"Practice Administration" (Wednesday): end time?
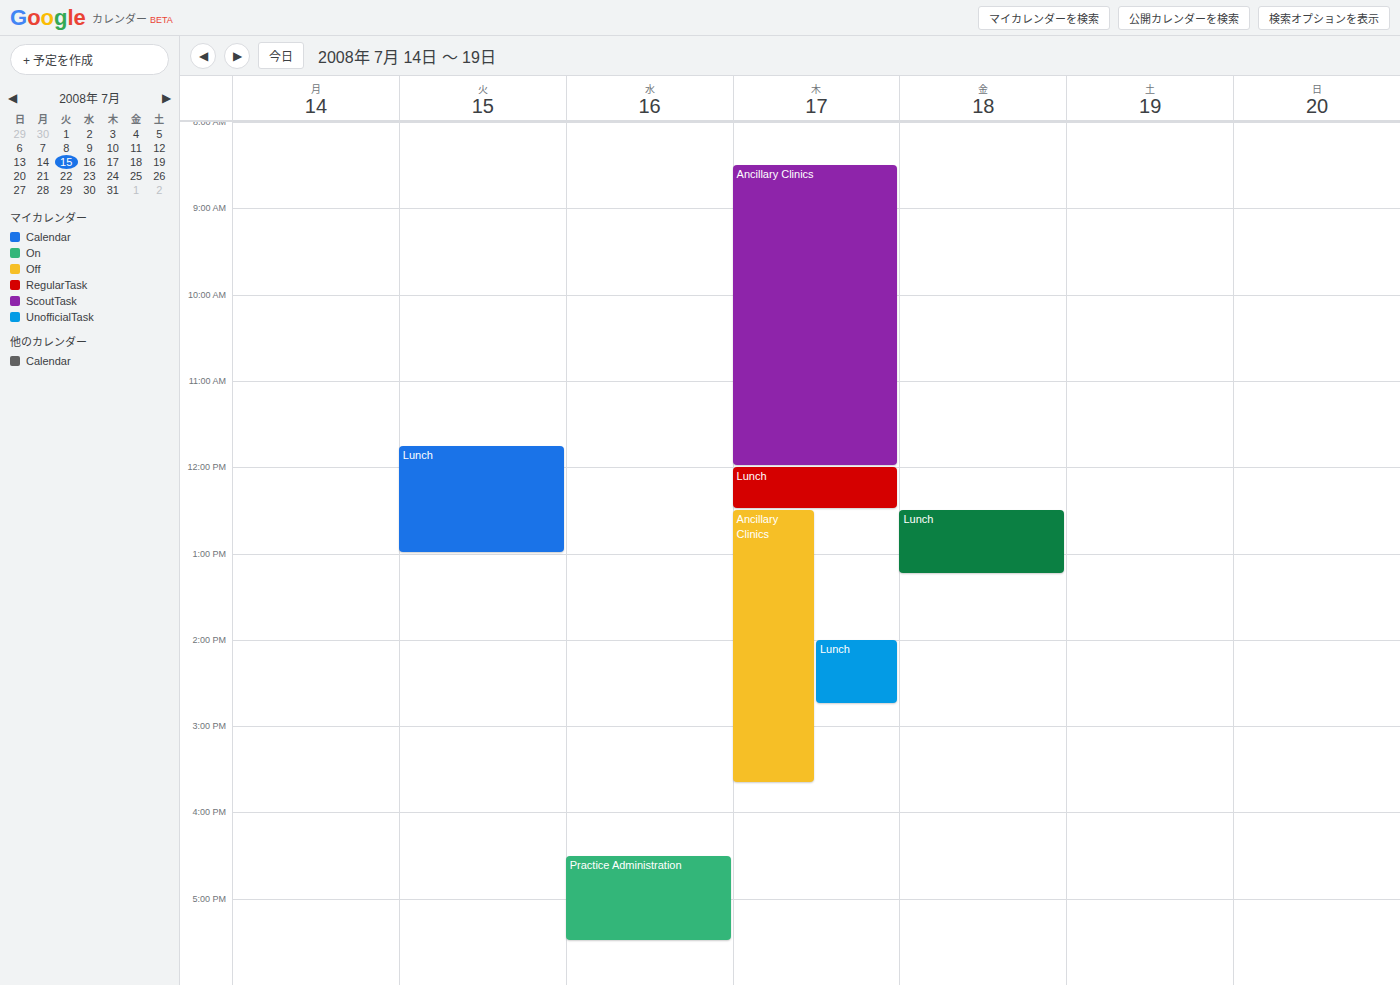
5:30 PM